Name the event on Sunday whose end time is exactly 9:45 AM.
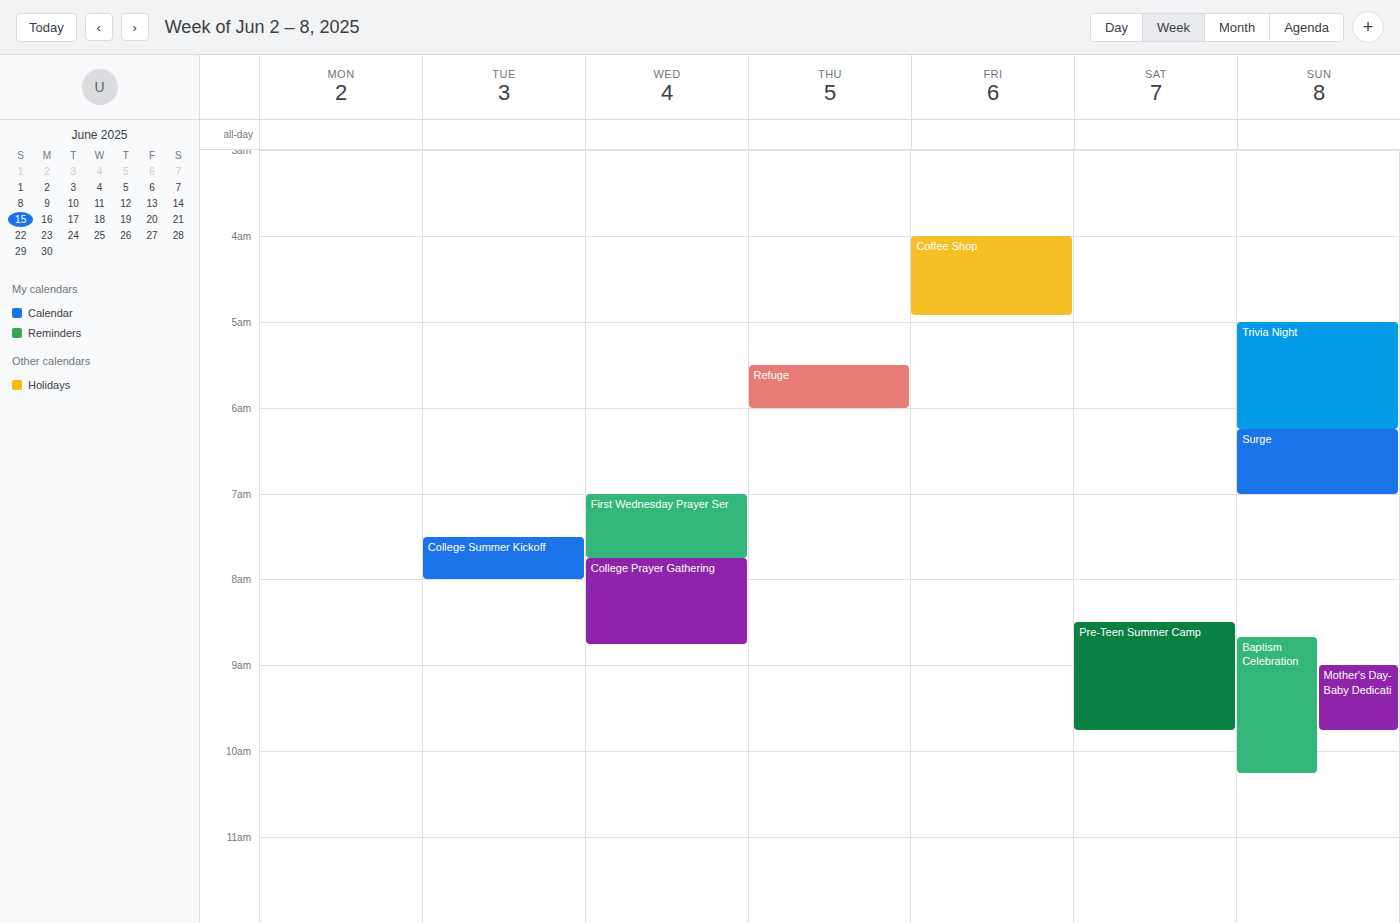
"Mother's Day-Baby Dedicati"